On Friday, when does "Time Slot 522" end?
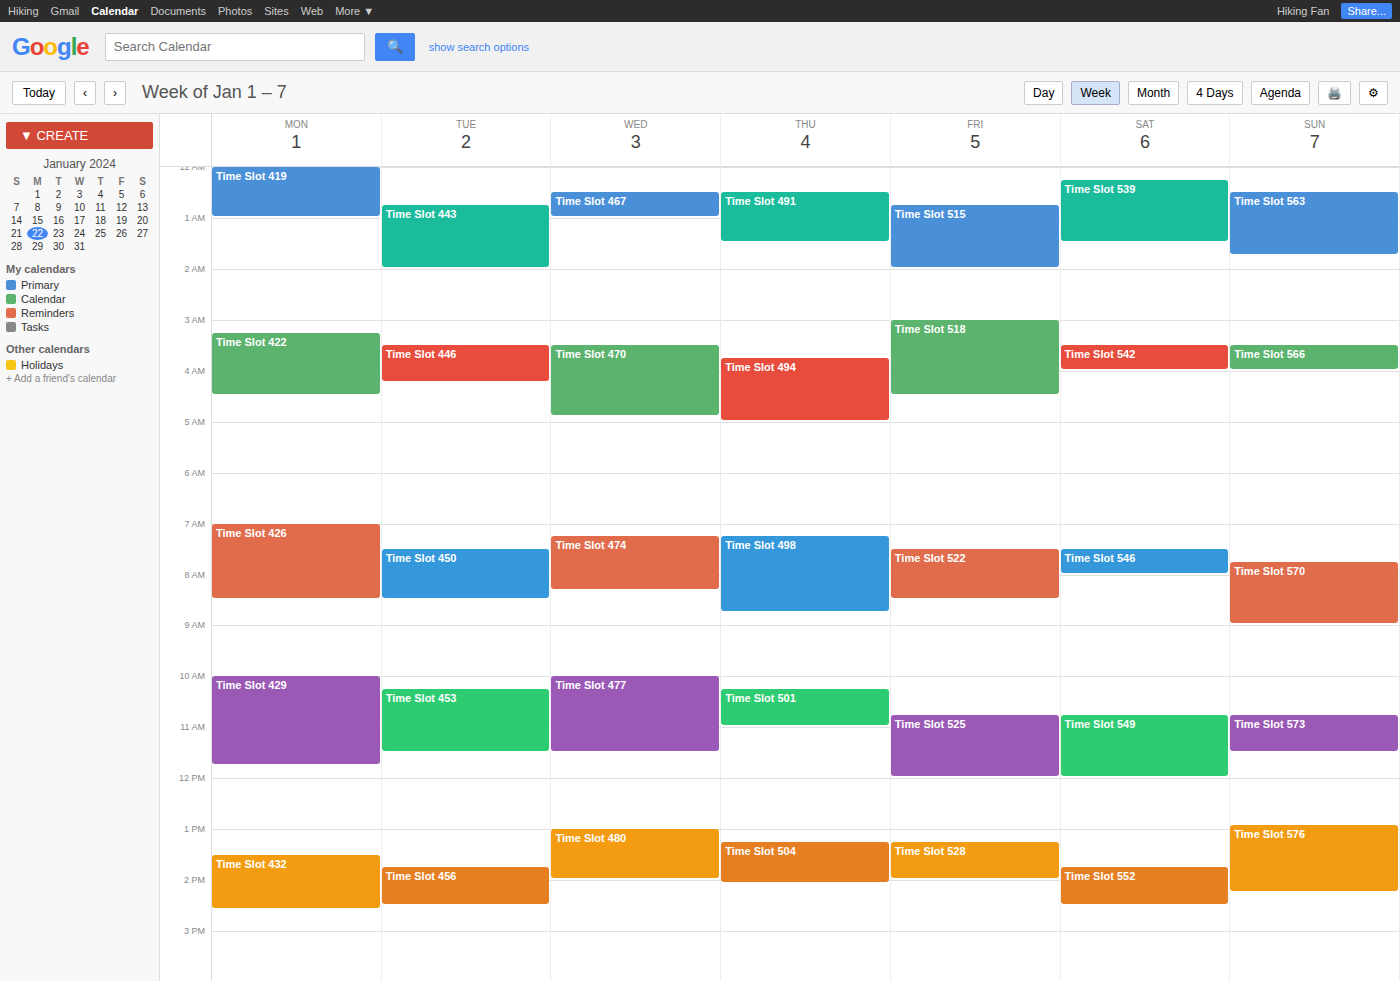
8:30 AM